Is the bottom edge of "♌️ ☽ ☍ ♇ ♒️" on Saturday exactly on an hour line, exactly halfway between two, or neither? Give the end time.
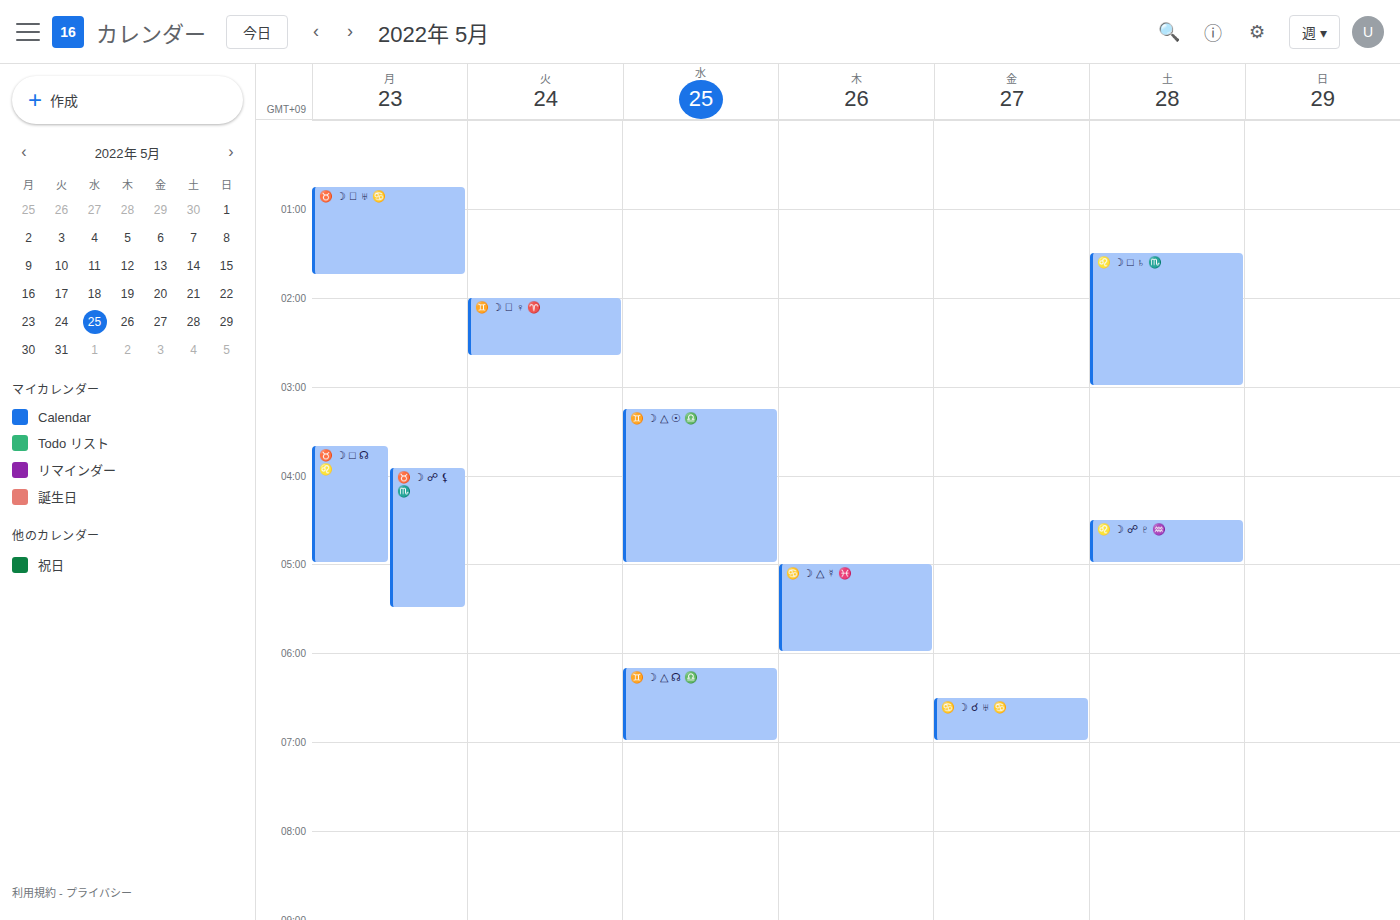
5:00 AM -- exactly on the 5 AM line.